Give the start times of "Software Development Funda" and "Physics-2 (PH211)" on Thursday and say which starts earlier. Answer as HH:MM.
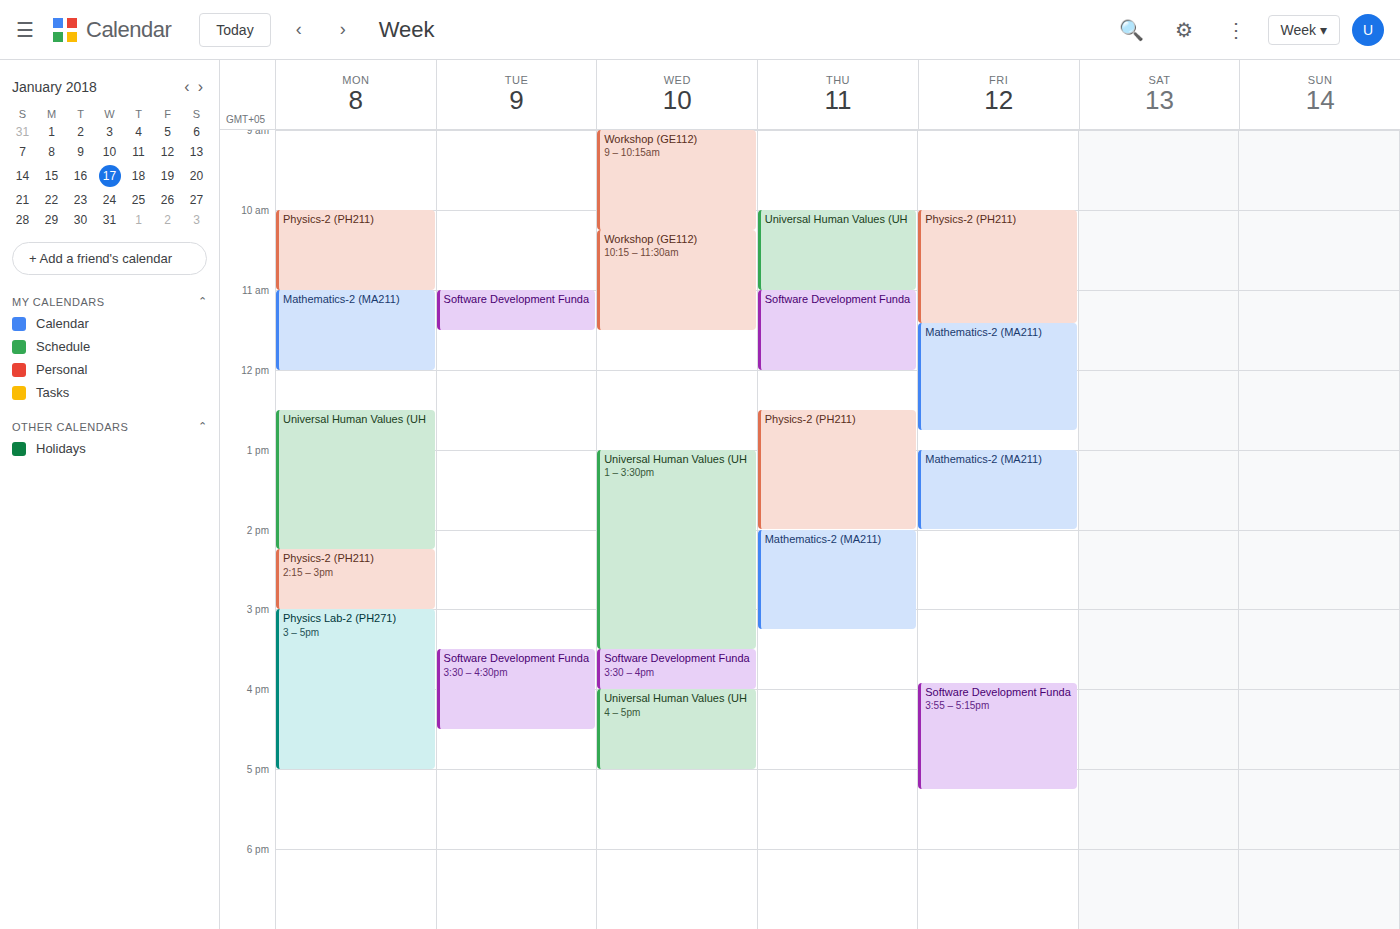
"Software Development Funda" 11:00; "Physics-2 (PH211)" 12:30.